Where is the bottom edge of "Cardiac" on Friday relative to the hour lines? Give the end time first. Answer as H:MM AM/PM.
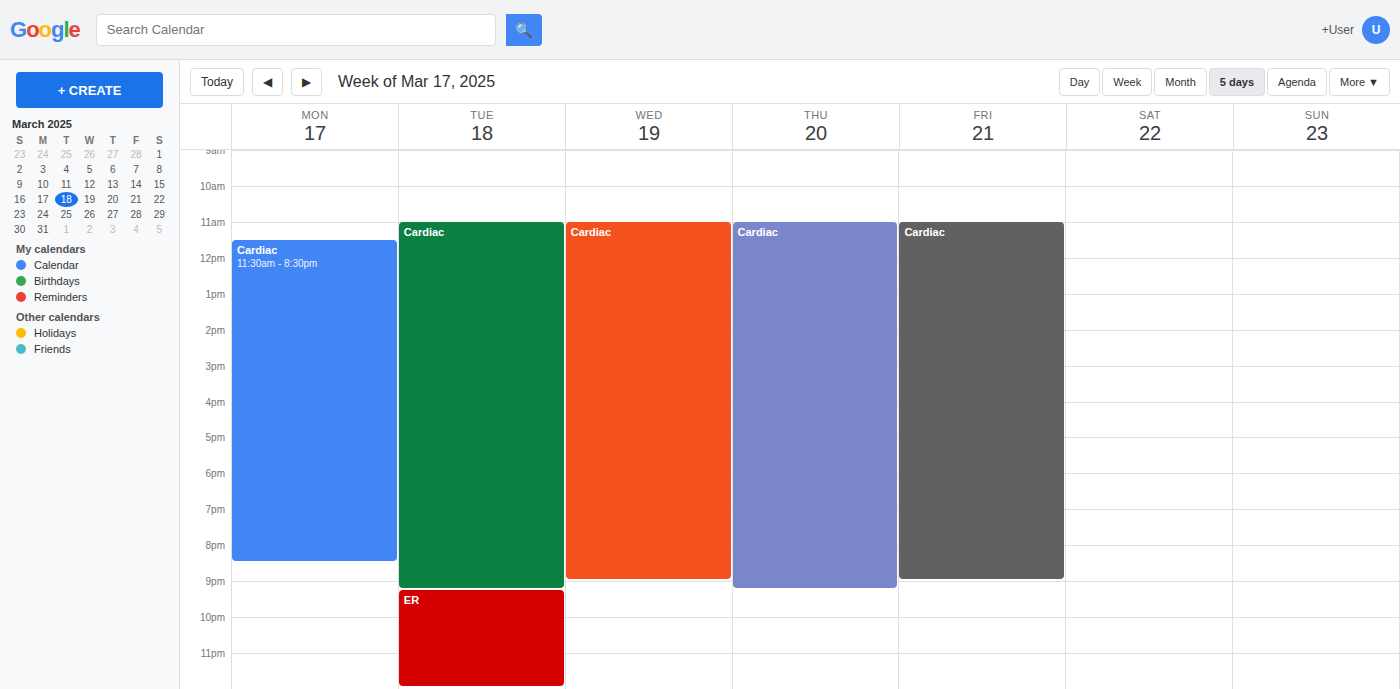
9:00 PM -- exactly on the 9 PM line.